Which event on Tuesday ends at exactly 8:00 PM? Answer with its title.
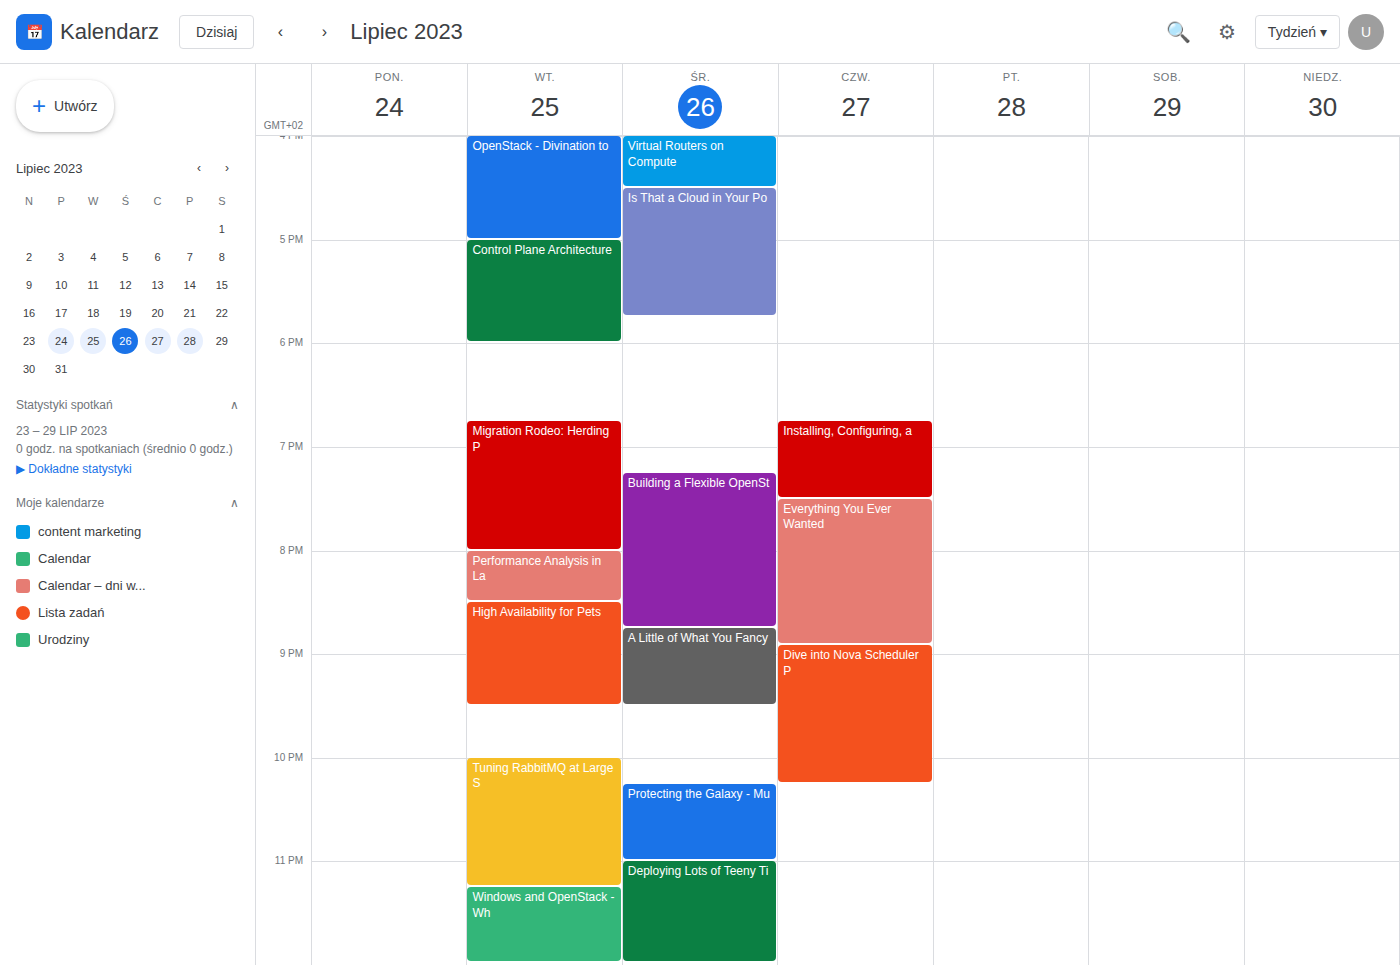
"Migration Rodeo: Herding P"